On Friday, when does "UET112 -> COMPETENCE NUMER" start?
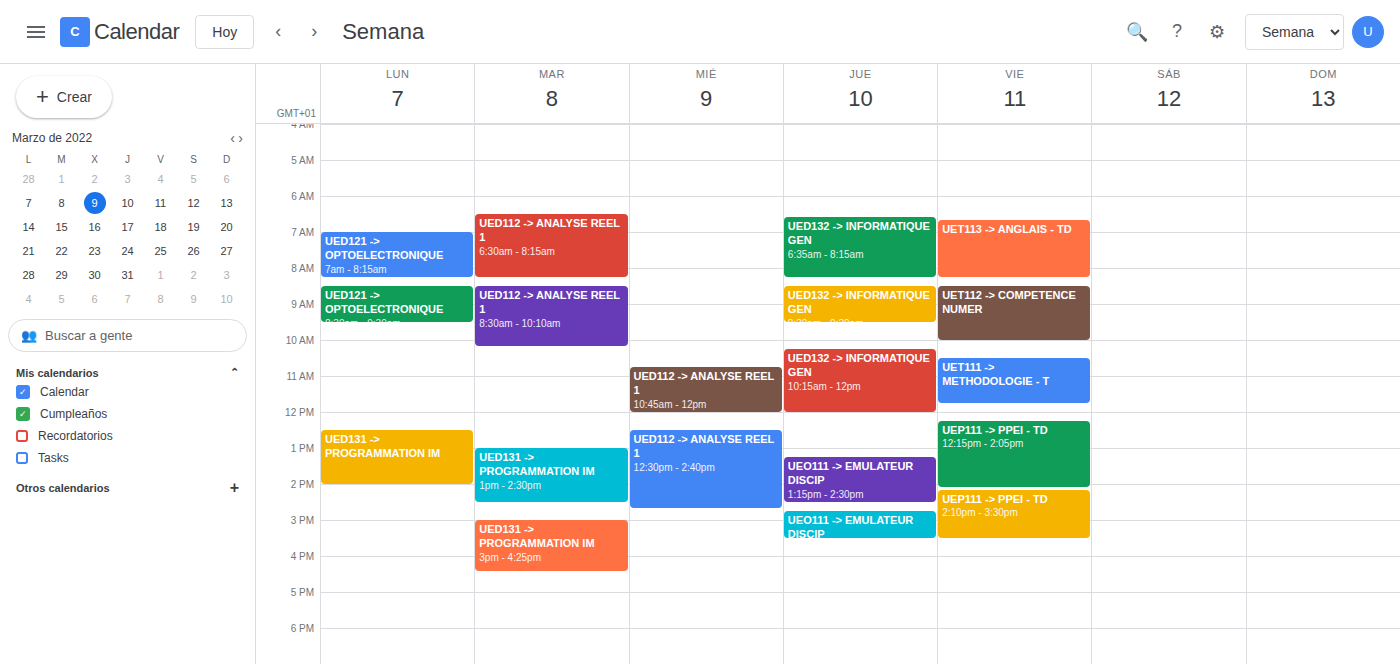
8:30 AM